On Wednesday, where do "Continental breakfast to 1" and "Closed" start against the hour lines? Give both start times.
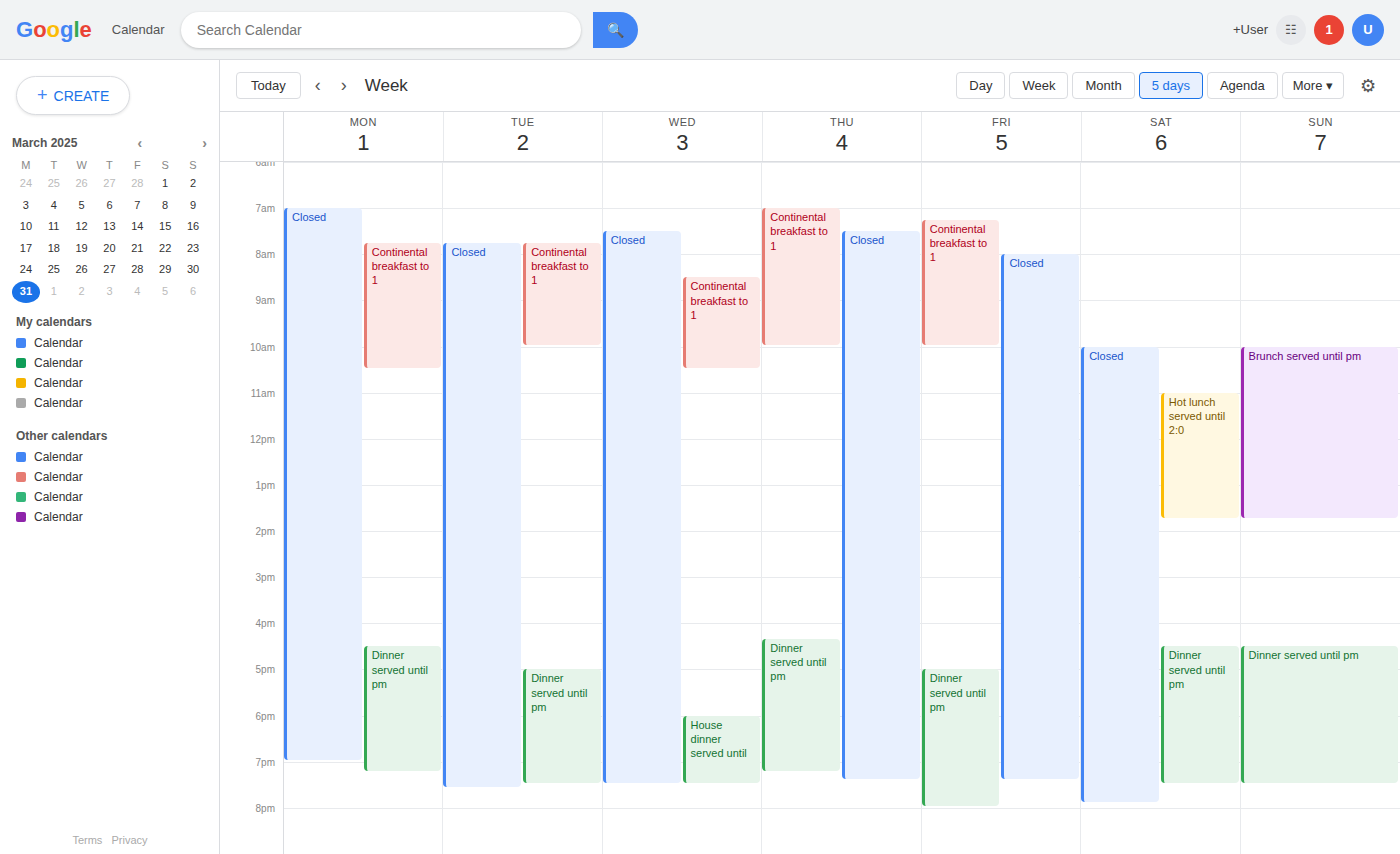
"Continental breakfast to 1": 8:30 AM, halfway between the 8 AM and 9 AM lines. "Closed": 7:30 AM, halfway between the 7 AM and 8 AM lines.